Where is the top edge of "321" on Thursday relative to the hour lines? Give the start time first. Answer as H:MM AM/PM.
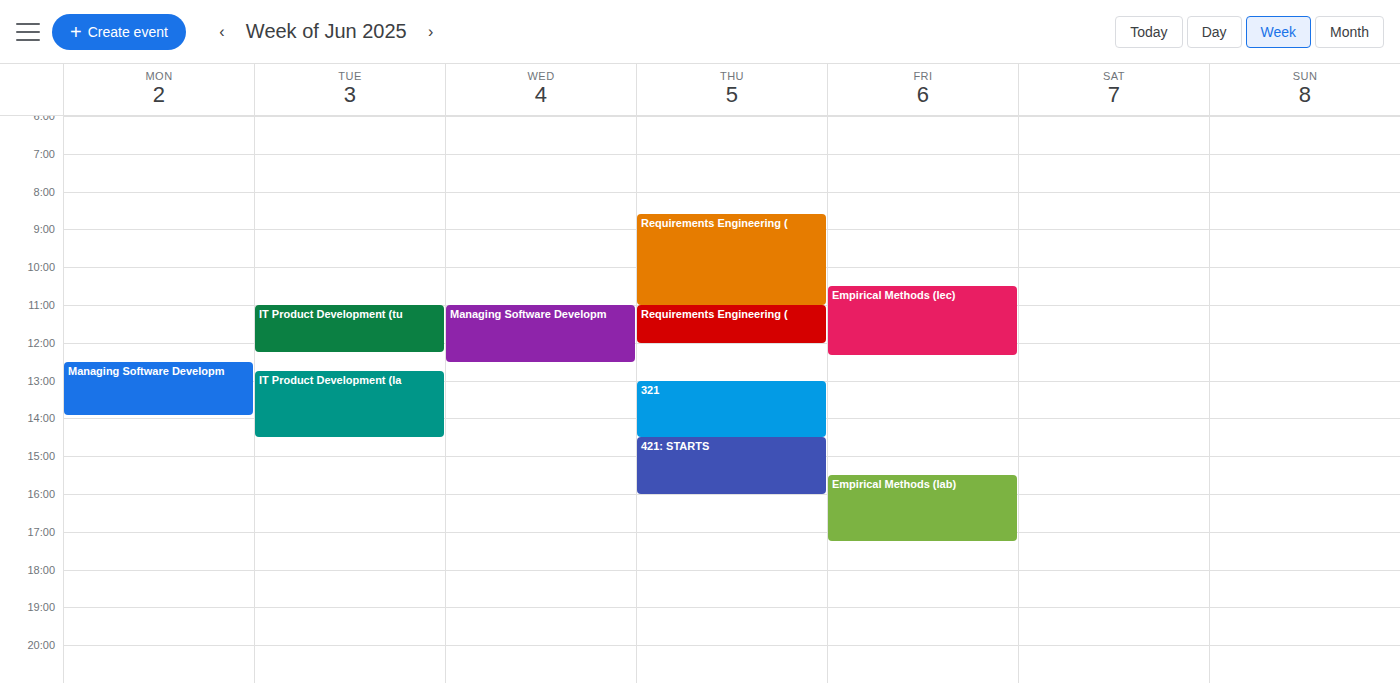
1:00 PM -- exactly on the 1 PM line.